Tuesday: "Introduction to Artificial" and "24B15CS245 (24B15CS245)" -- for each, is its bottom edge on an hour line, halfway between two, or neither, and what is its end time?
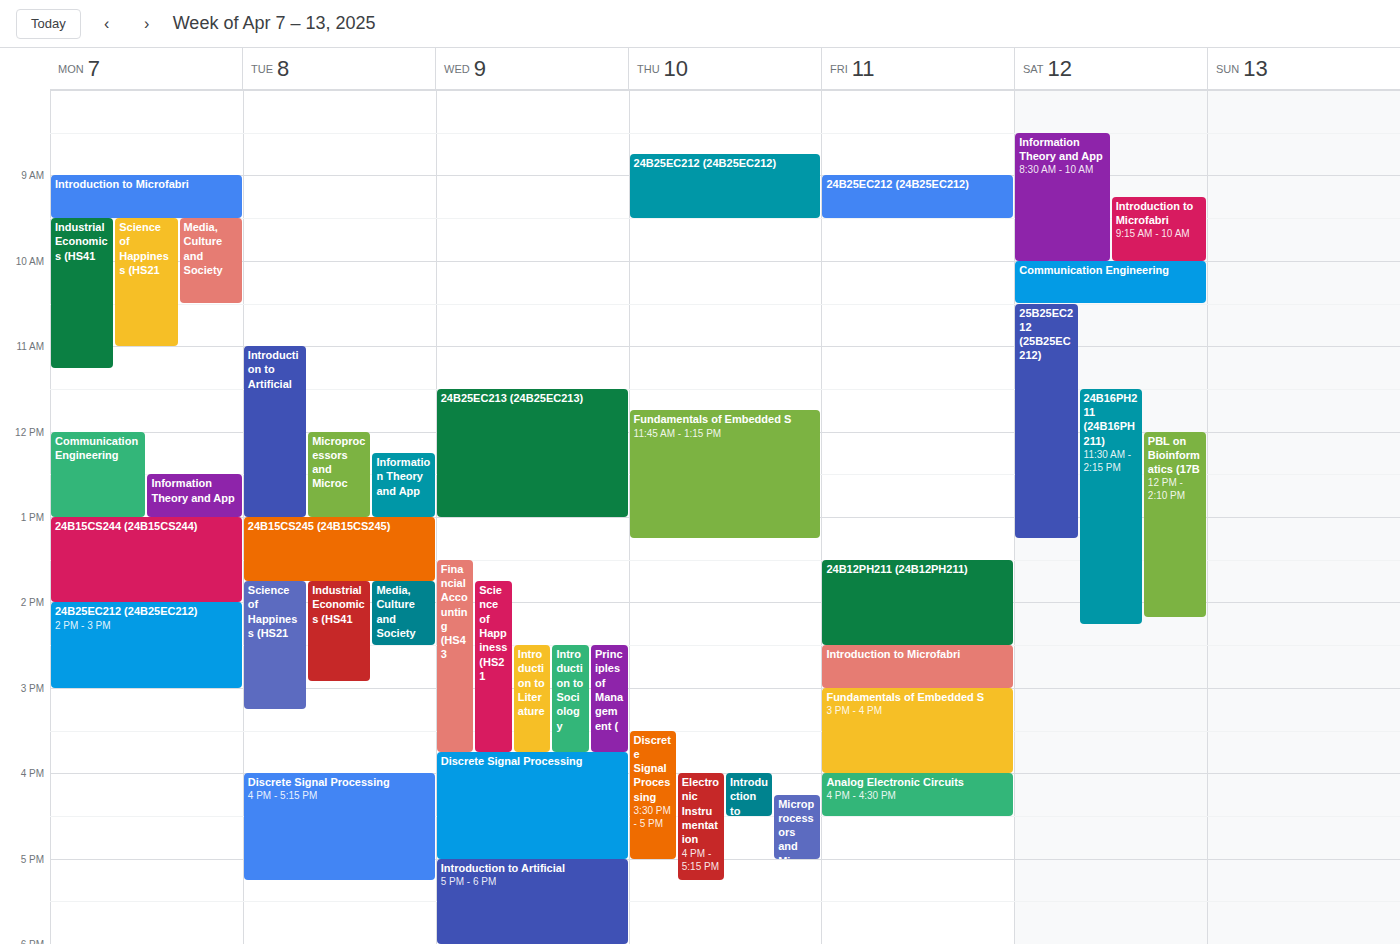
"Introduction to Artificial": 1:00 PM, exactly on the 1 PM line. "24B15CS245 (24B15CS245)": 1:45 PM, neither: three quarters of the way from the 1 PM line to the 2 PM line.